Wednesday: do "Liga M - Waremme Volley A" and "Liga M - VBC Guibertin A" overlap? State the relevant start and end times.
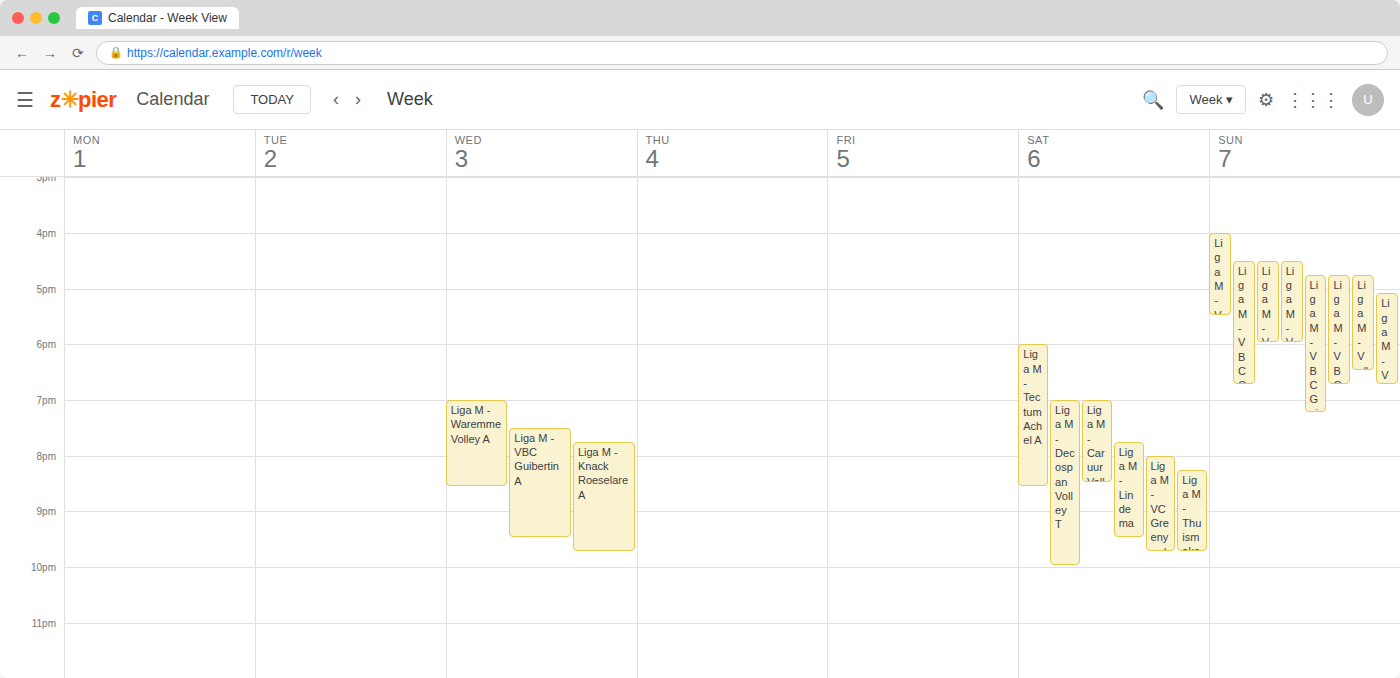
"Liga M - VBC Guibertin A" starts at 7:30 PM, before "Liga M - Waremme Volley A" ends at 8:35 PM -- they overlap.